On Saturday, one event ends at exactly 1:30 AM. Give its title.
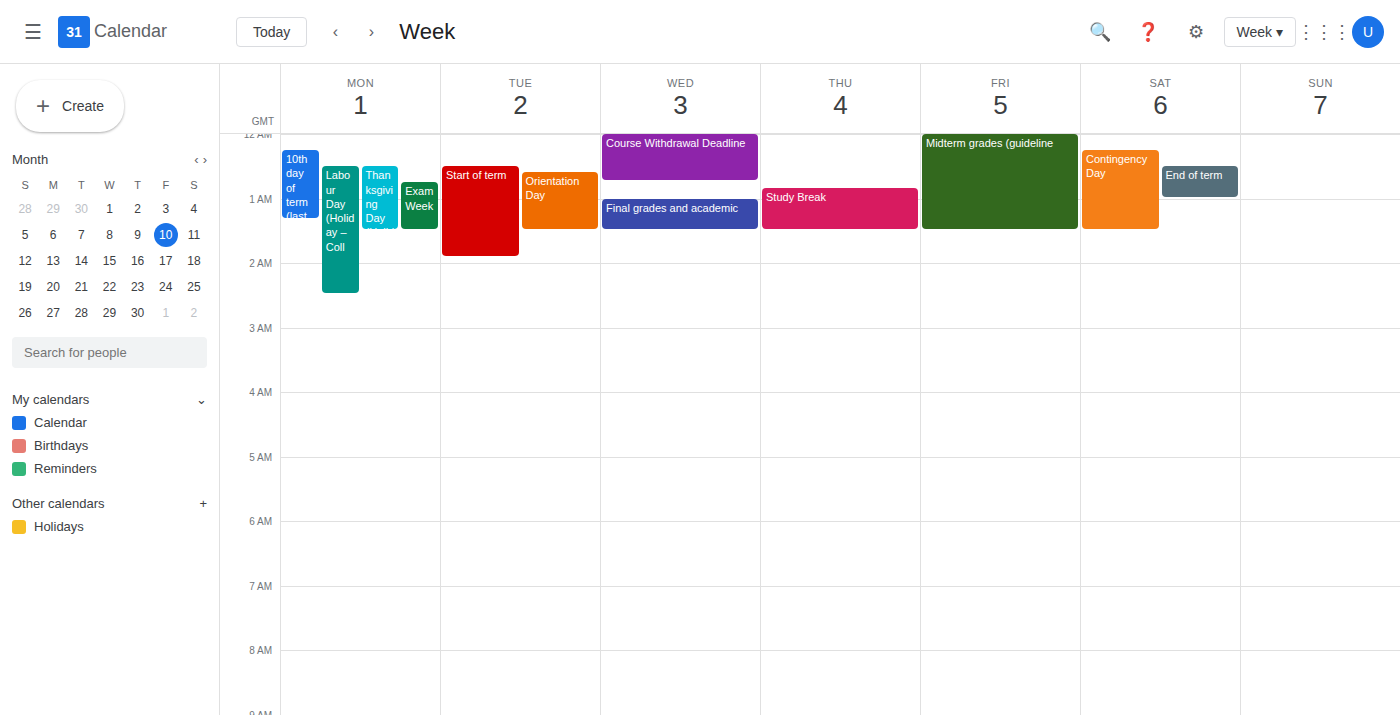
"Contingency Day"